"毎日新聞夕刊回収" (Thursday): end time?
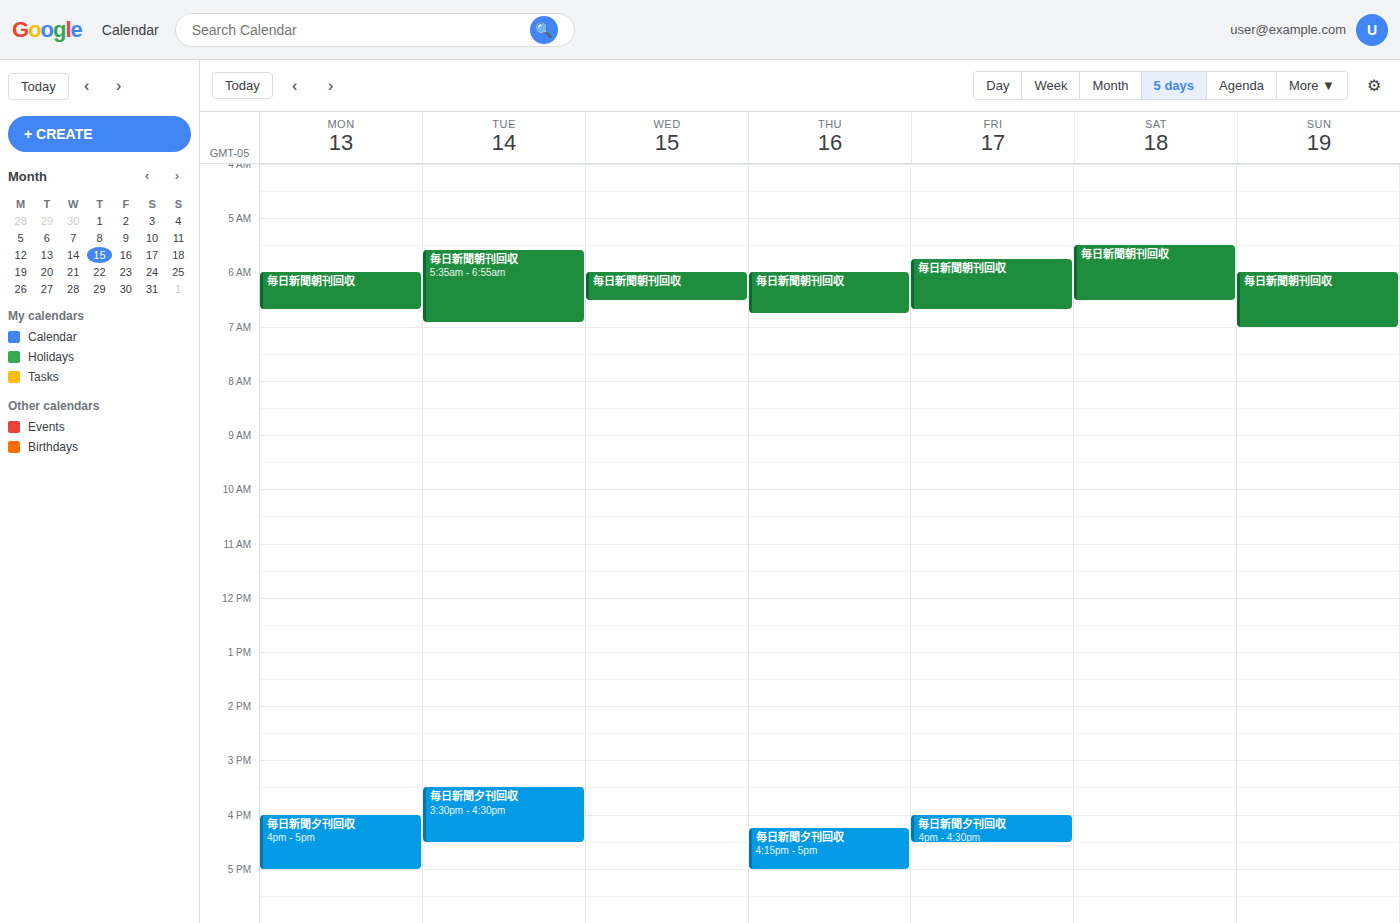
5:00 PM